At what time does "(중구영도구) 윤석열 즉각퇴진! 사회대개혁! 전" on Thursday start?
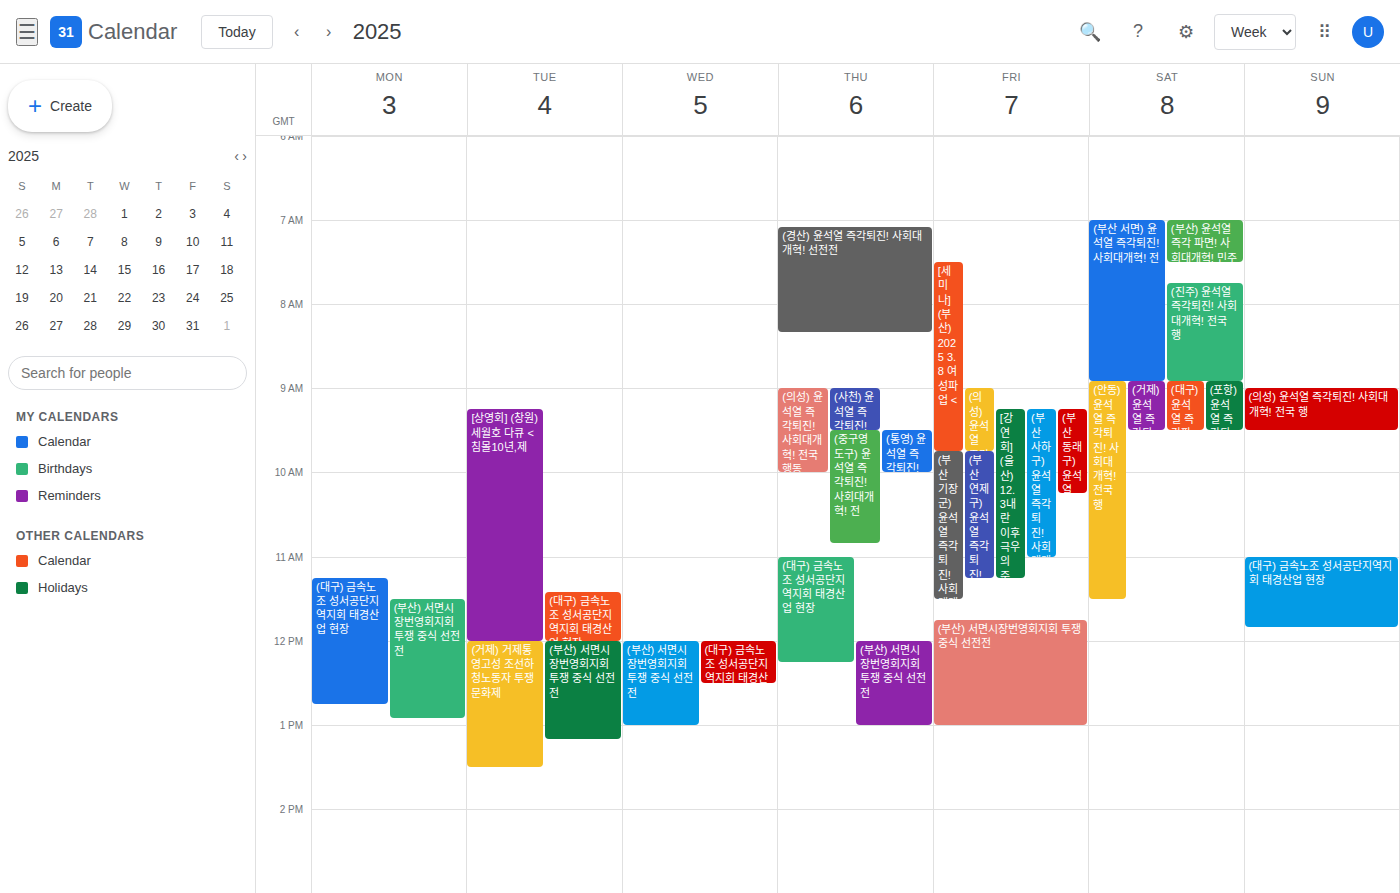
9:30 AM